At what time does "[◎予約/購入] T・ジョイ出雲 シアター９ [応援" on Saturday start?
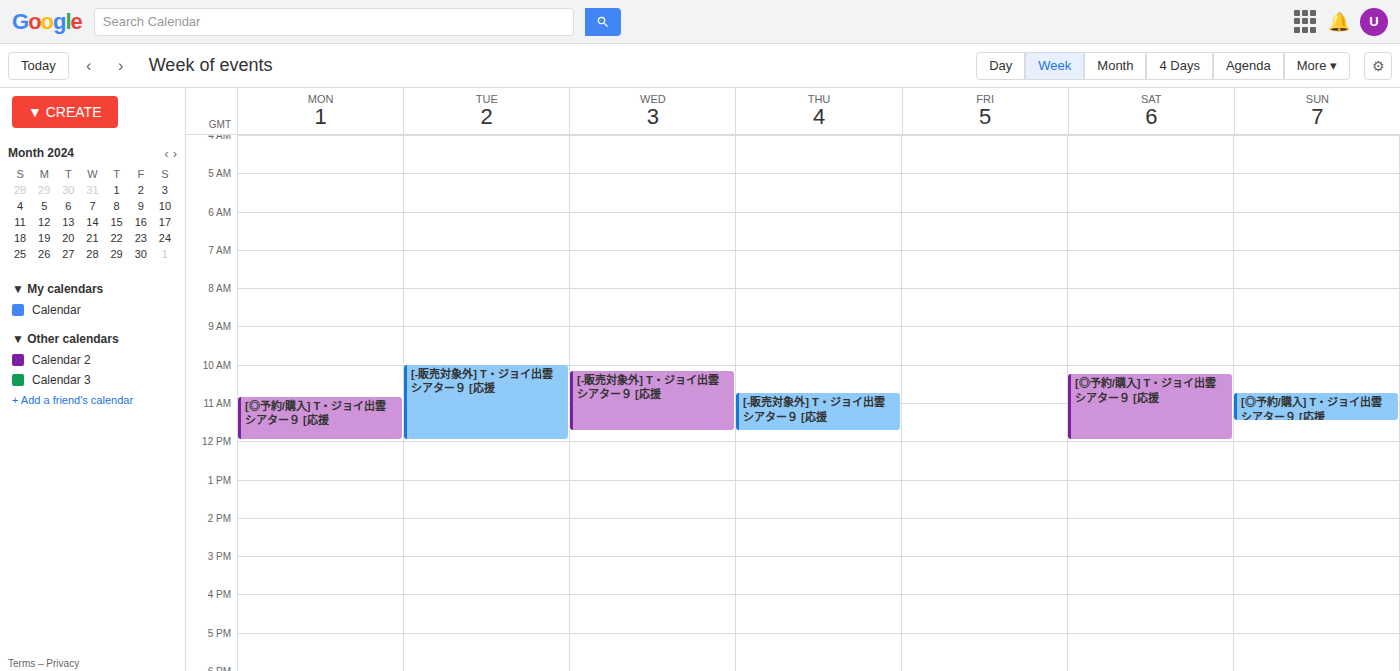
10:15